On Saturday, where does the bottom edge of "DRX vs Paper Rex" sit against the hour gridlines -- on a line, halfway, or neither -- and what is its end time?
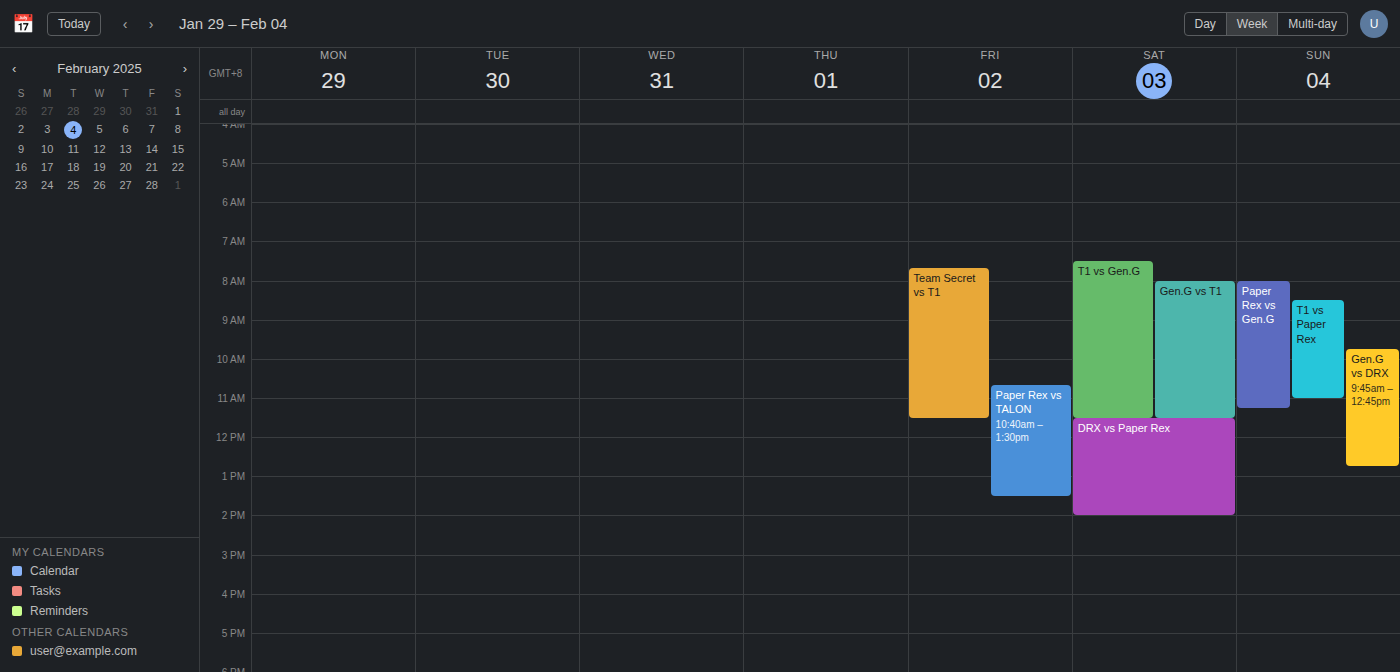
2:00 PM -- exactly on the 2 PM line.